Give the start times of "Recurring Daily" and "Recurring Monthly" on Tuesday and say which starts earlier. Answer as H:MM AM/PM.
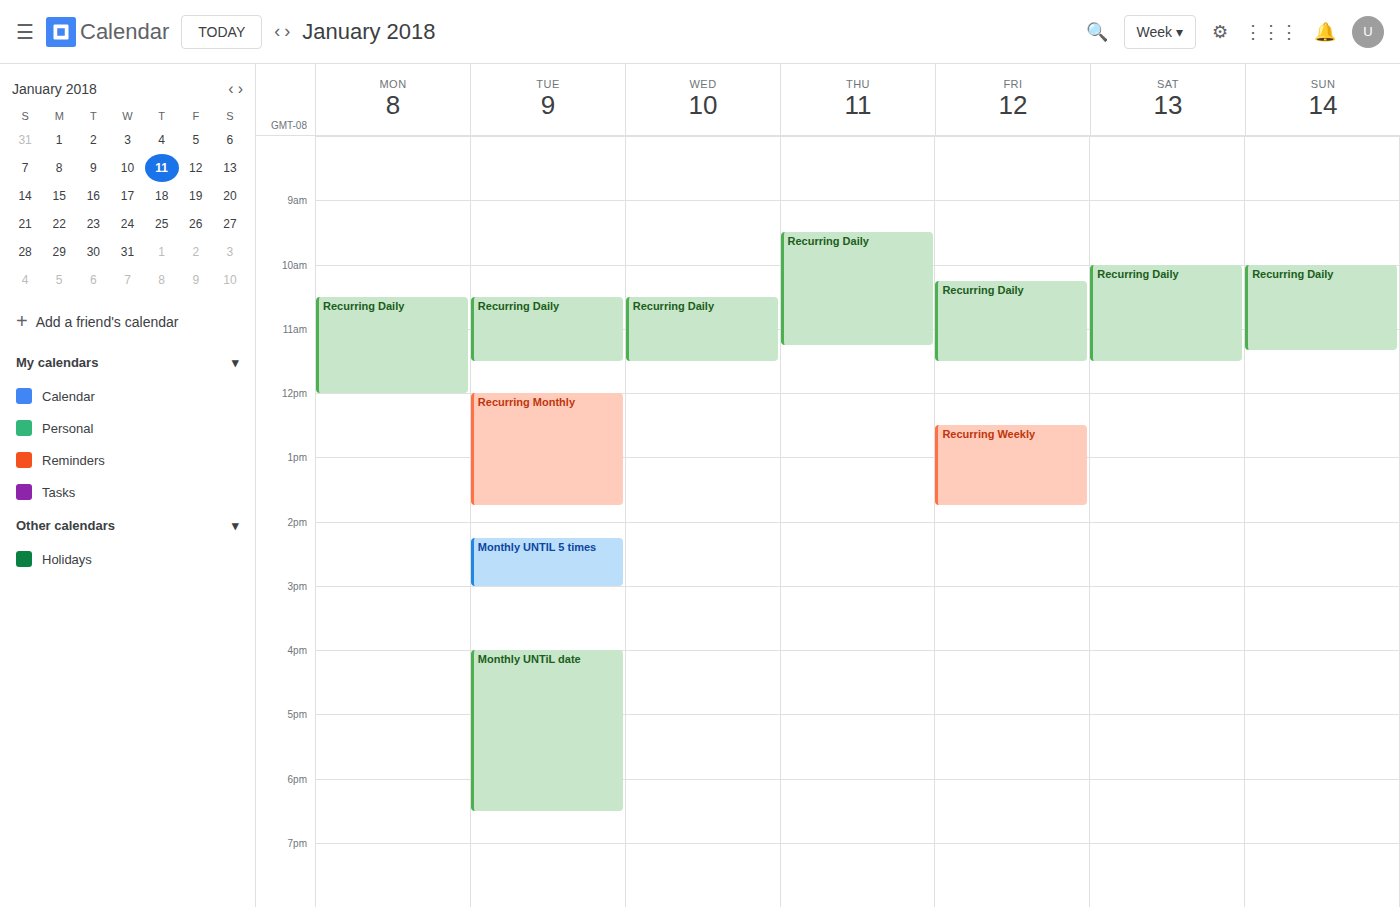
"Recurring Daily" 10:30 AM; "Recurring Monthly" 12:00 PM.